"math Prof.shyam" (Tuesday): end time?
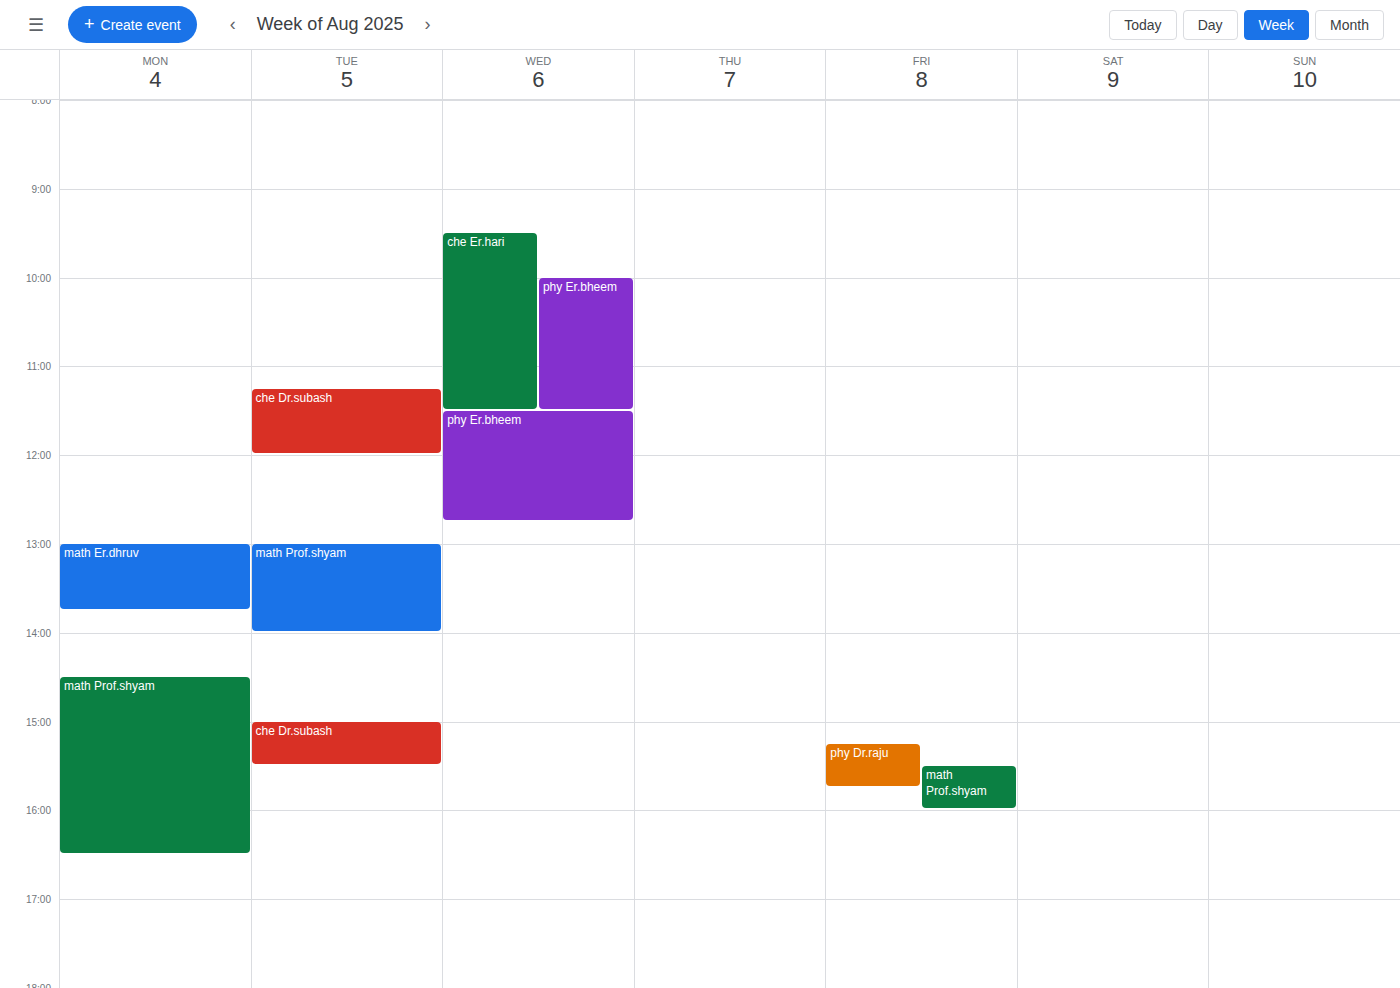
14:00